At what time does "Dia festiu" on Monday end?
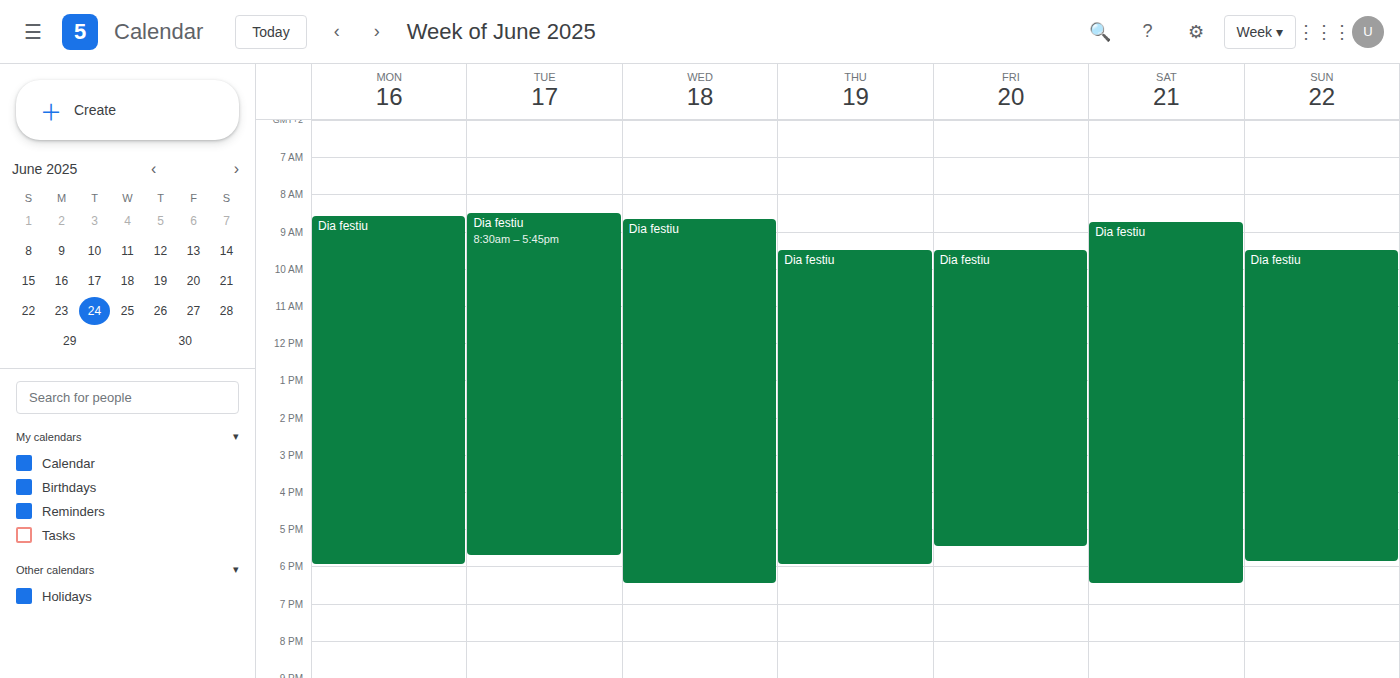
18:00